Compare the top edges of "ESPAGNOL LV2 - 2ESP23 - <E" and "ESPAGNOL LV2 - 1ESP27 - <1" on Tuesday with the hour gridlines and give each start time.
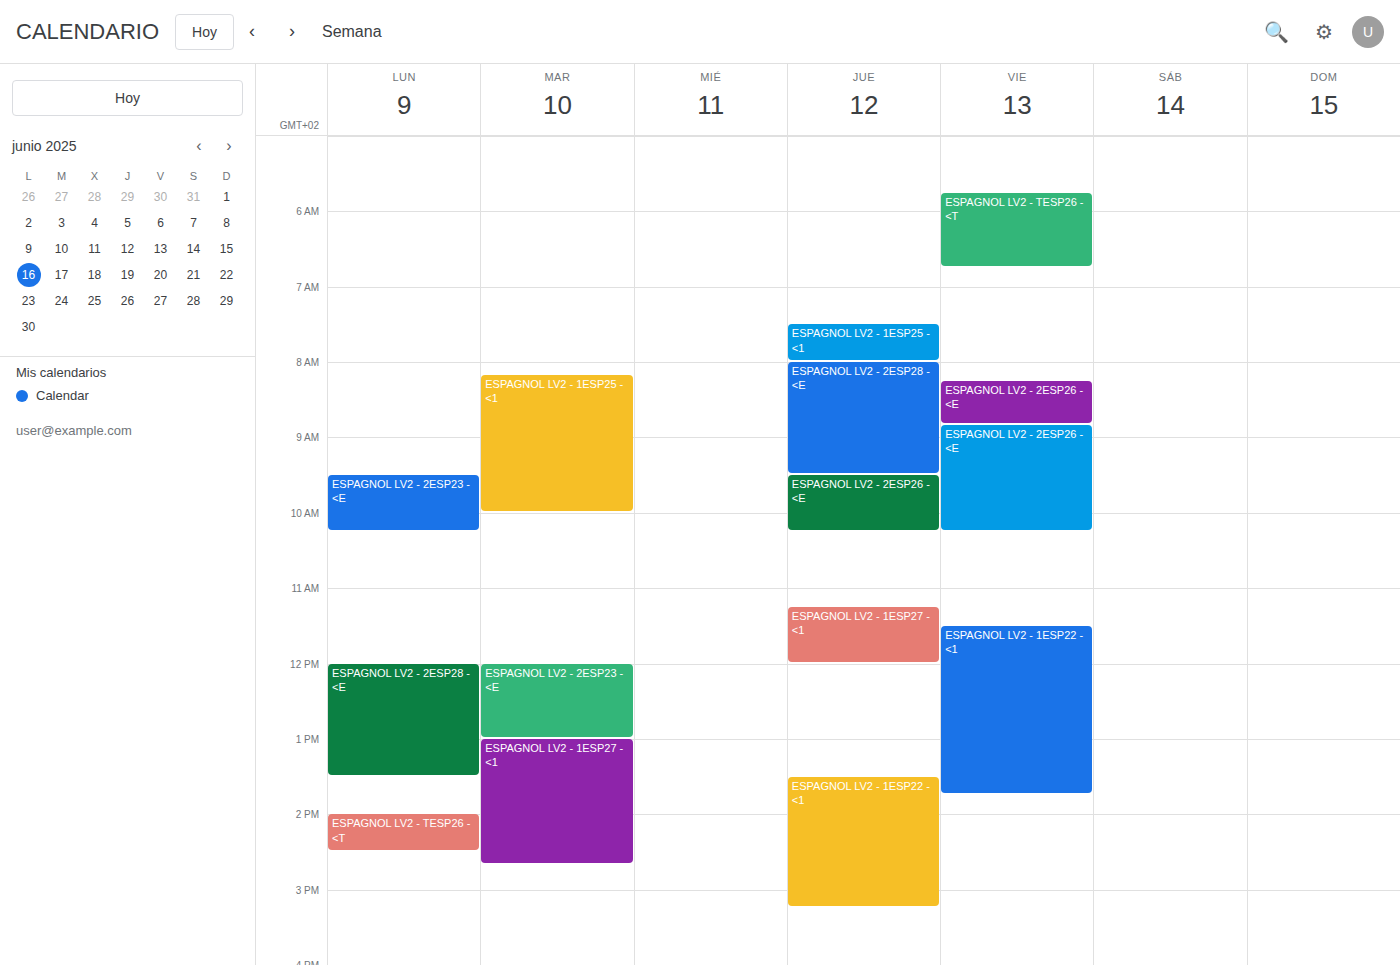
"ESPAGNOL LV2 - 2ESP23 - <E": 12:00 PM, exactly on the 12 PM line. "ESPAGNOL LV2 - 1ESP27 - <1": 1:00 PM, exactly on the 1 PM line.